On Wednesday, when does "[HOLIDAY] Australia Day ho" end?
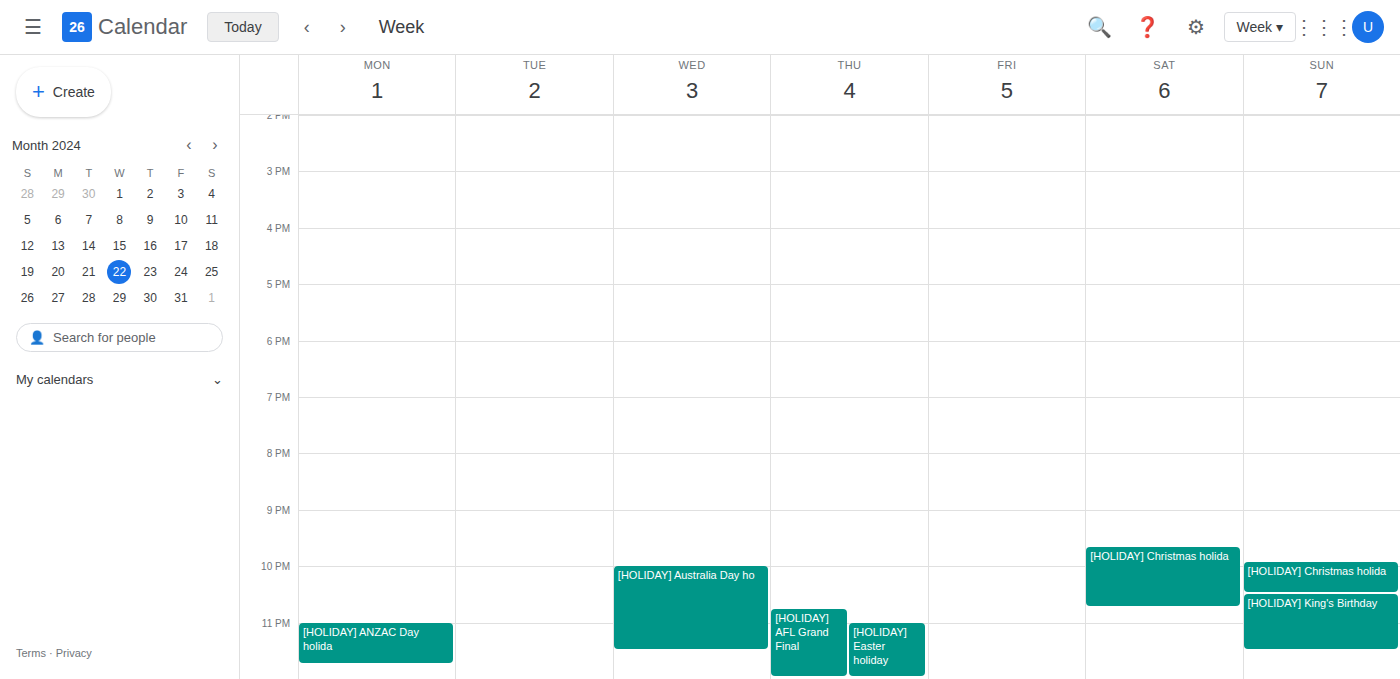
11:30 PM